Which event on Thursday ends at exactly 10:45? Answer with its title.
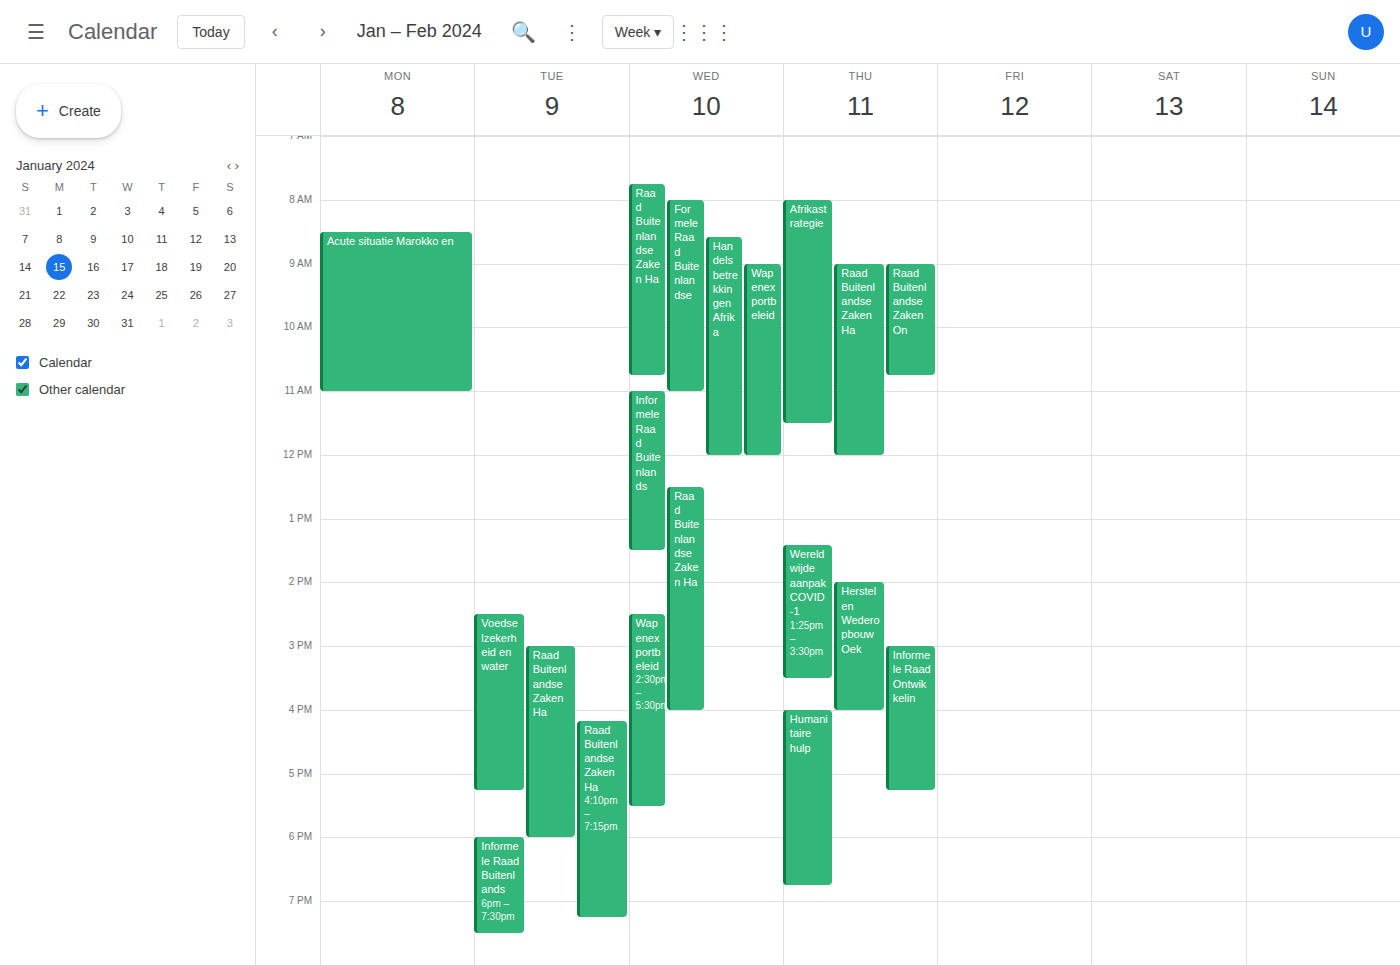
"Raad Buitenlandse Zaken On"